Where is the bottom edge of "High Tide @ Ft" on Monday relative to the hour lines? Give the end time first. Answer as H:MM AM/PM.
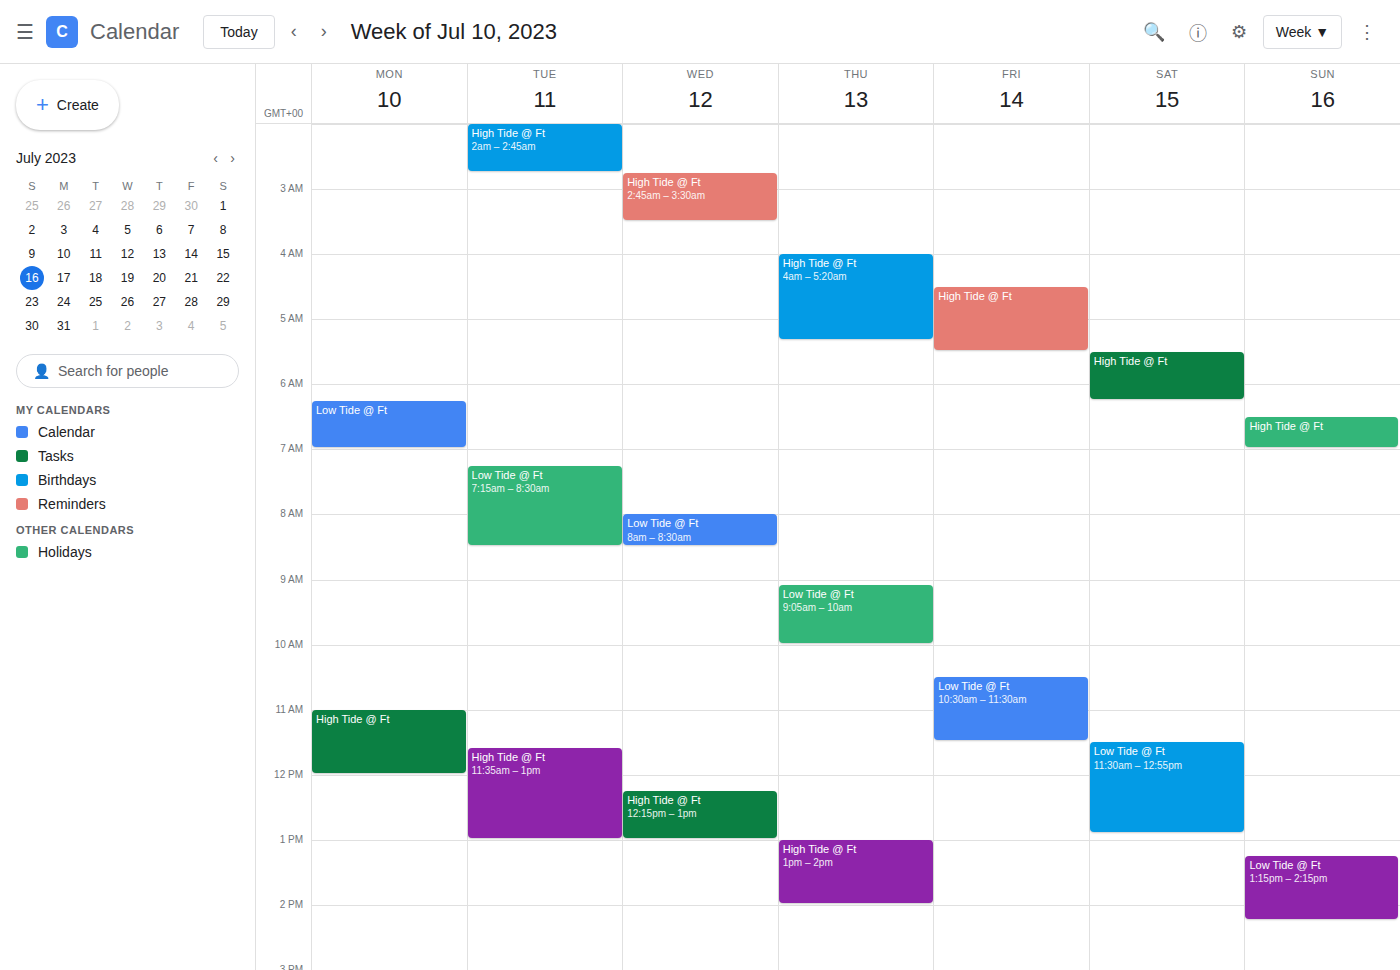
12:00 PM -- exactly on the 12 PM line.